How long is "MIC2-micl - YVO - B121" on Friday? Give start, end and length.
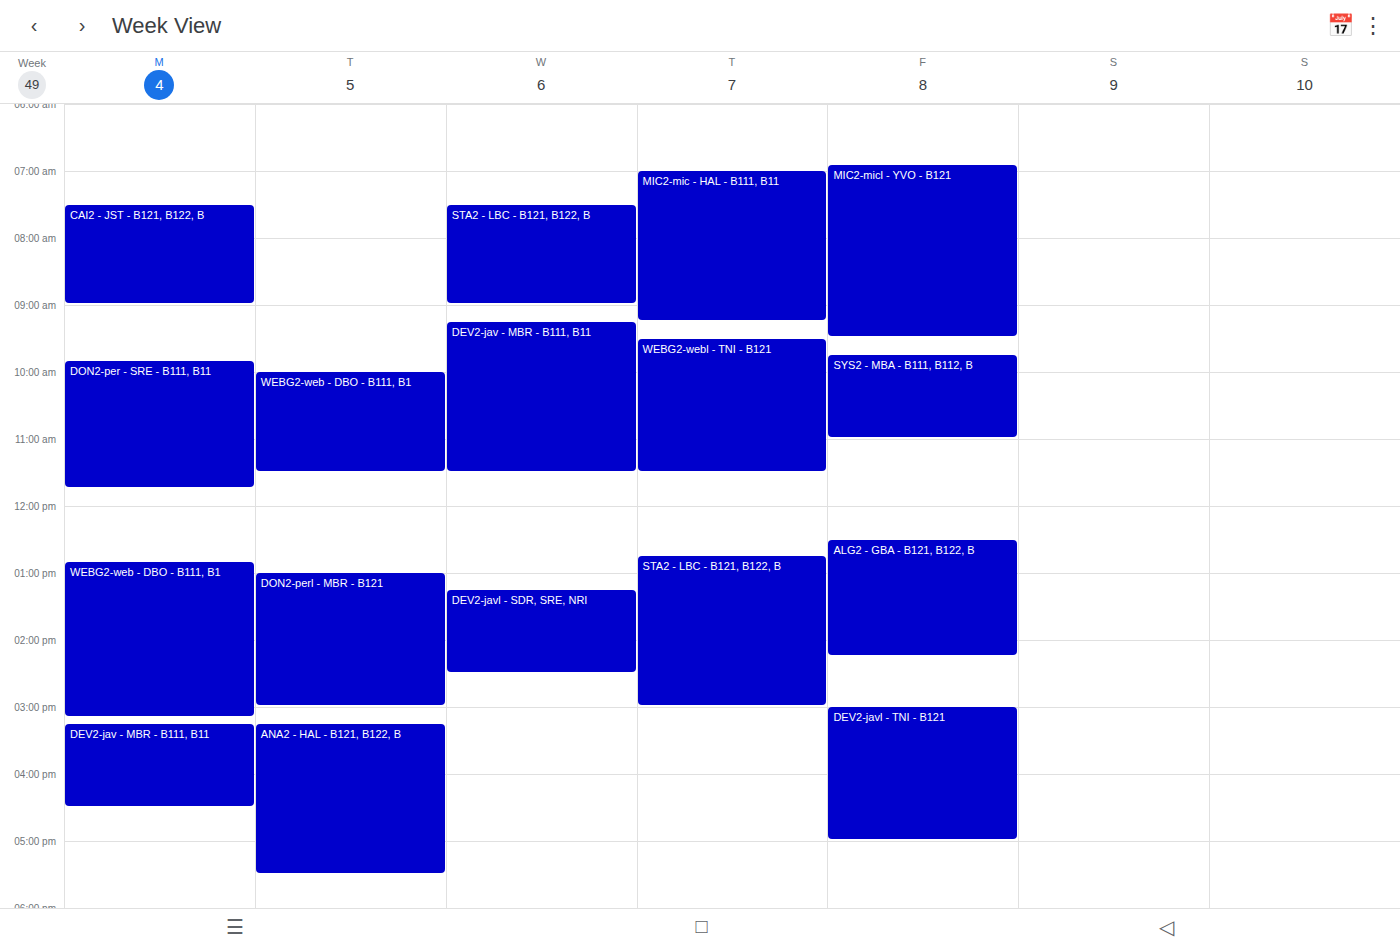
6:55 AM to 9:30 AM, 2 hours 35 minutes